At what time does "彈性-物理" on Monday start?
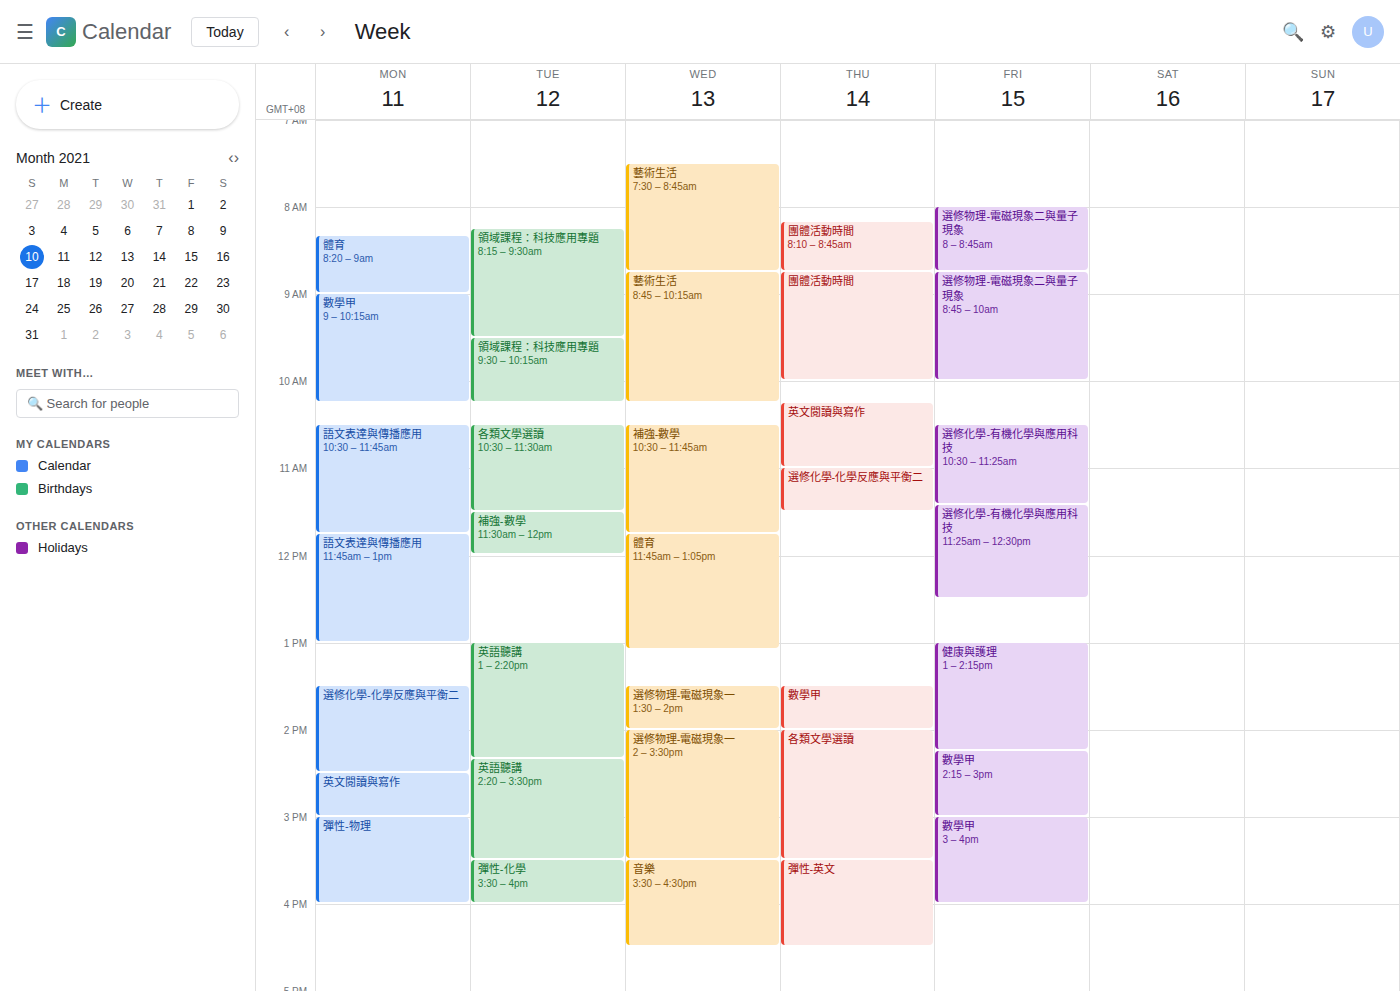
3:00 PM